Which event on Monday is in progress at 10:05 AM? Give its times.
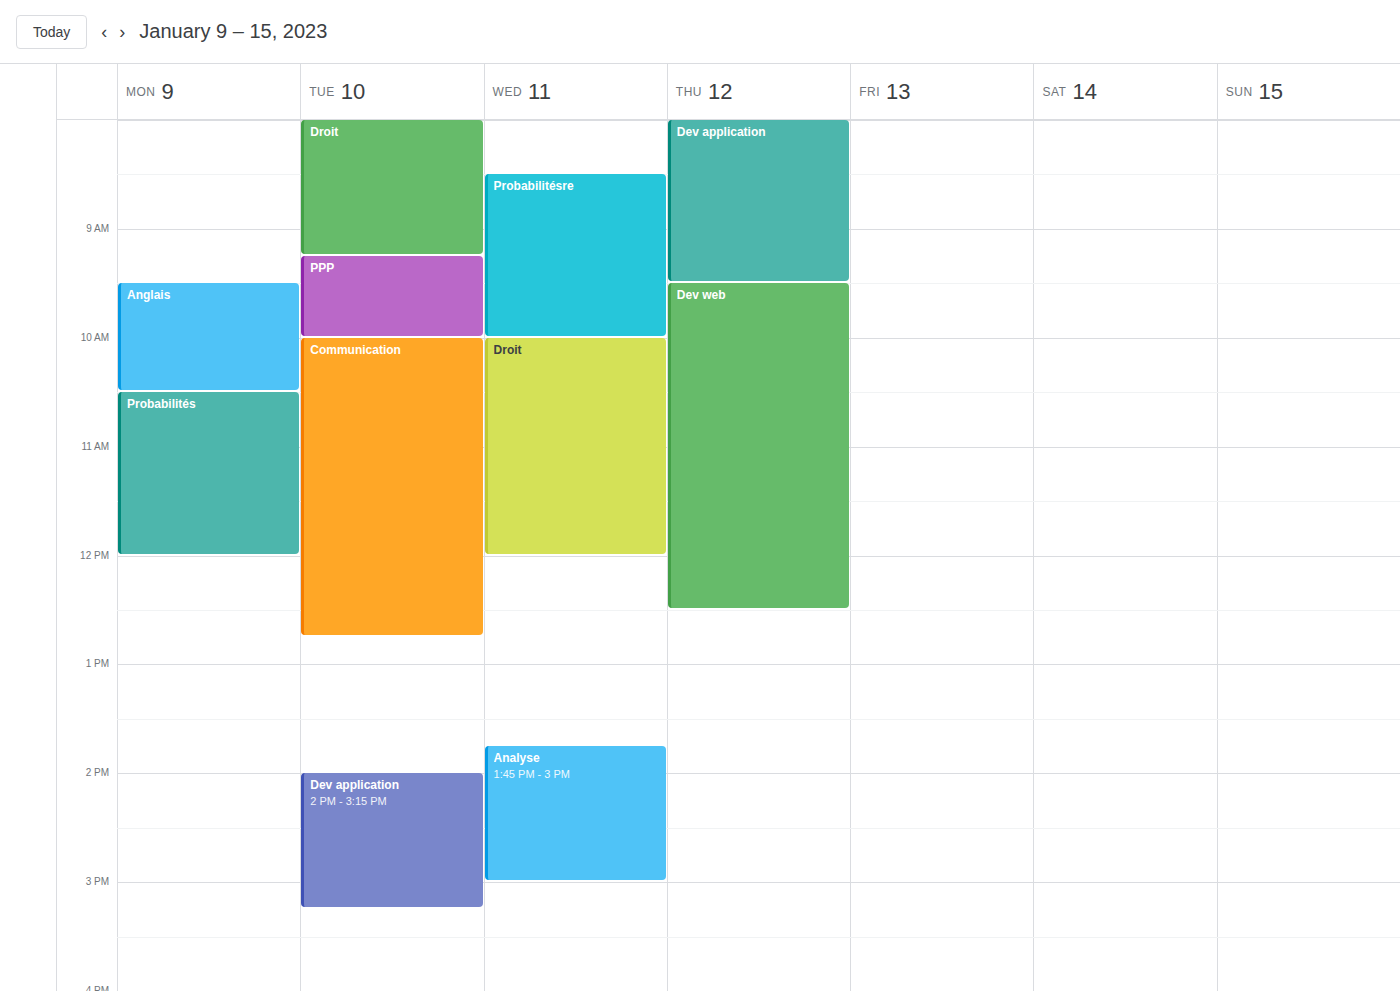
"Anglais", 9:30 AM to 10:30 AM